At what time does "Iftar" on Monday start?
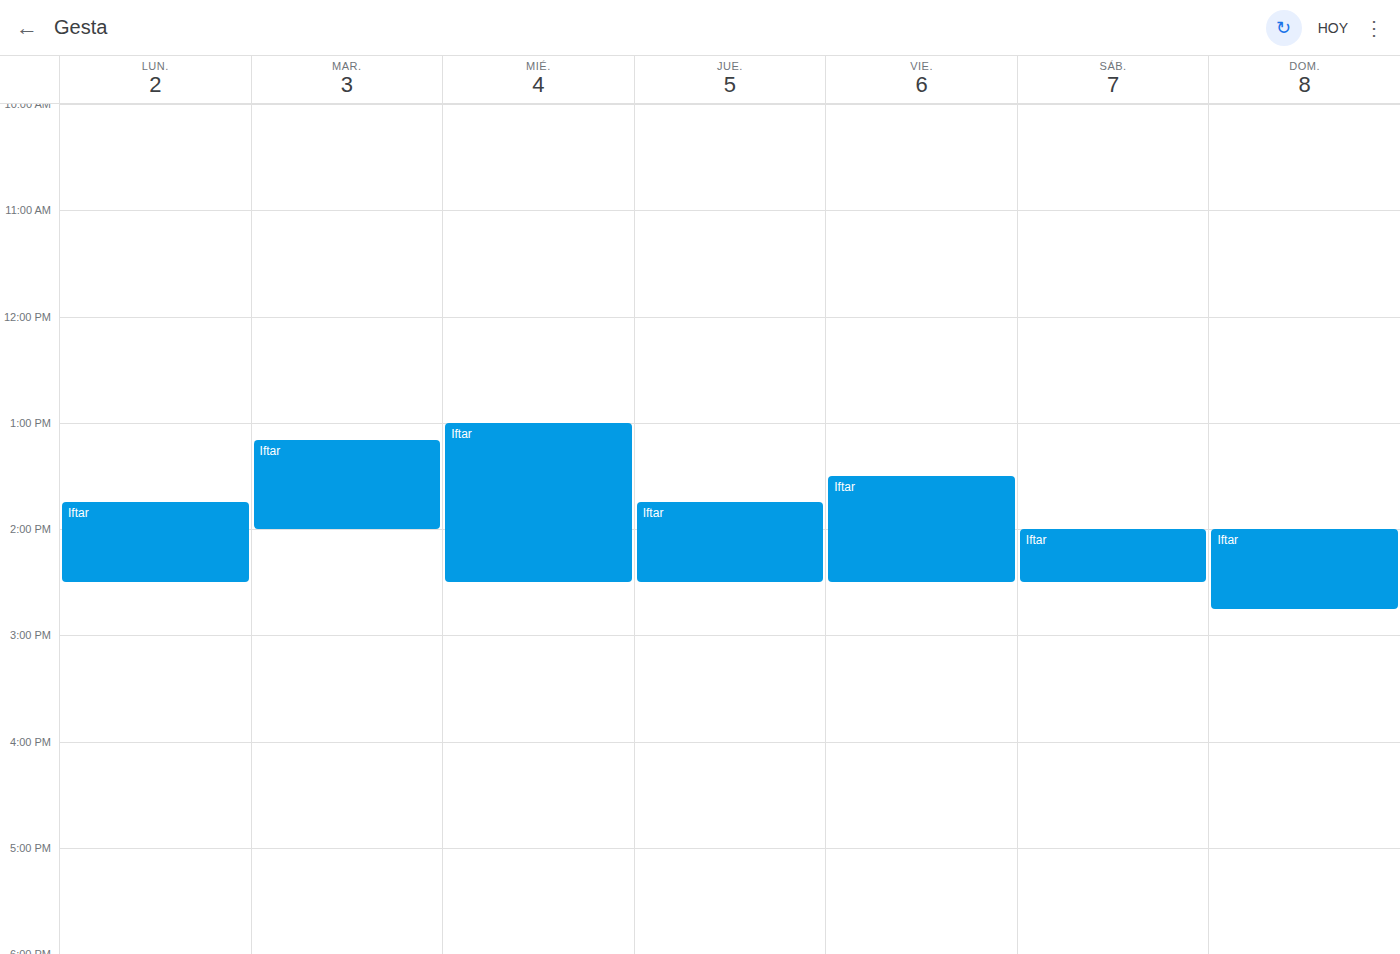
1:45 PM